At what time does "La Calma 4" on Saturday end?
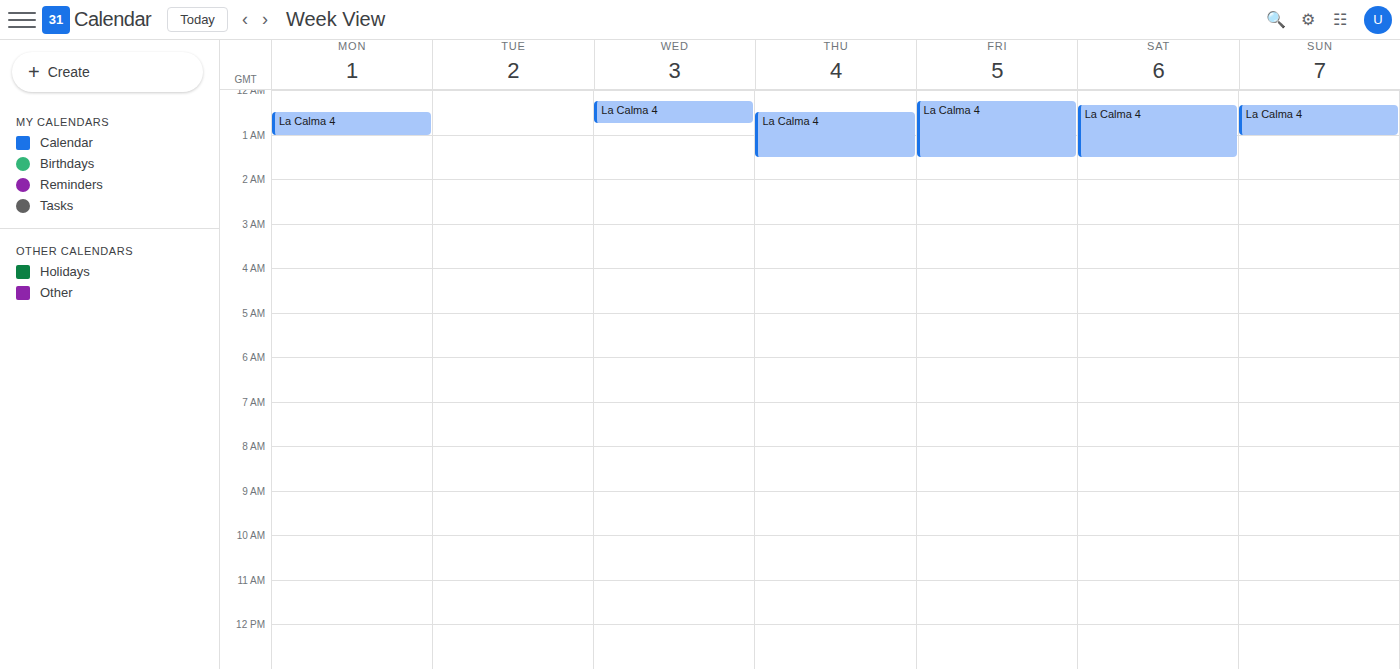
1:30 AM